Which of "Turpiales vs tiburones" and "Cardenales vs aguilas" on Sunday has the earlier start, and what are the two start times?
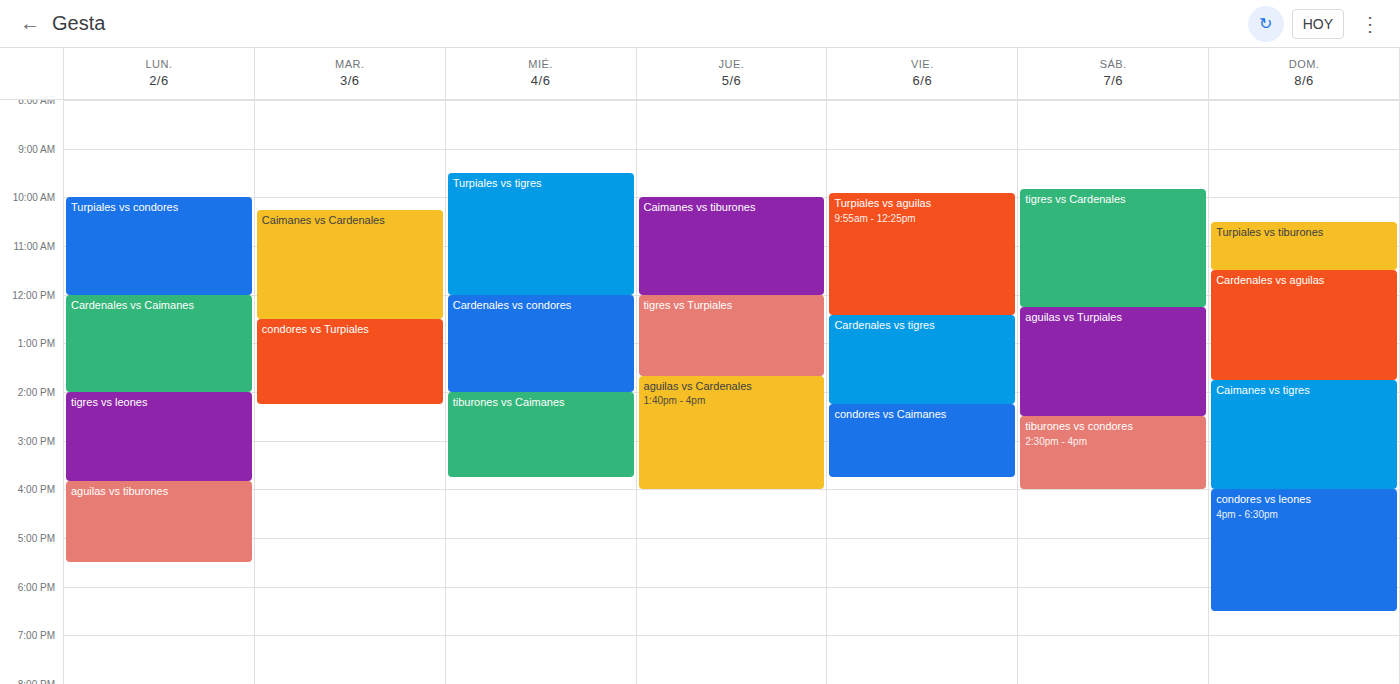
"Turpiales vs tiburones" 10:30 AM; "Cardenales vs aguilas" 11:30 AM.